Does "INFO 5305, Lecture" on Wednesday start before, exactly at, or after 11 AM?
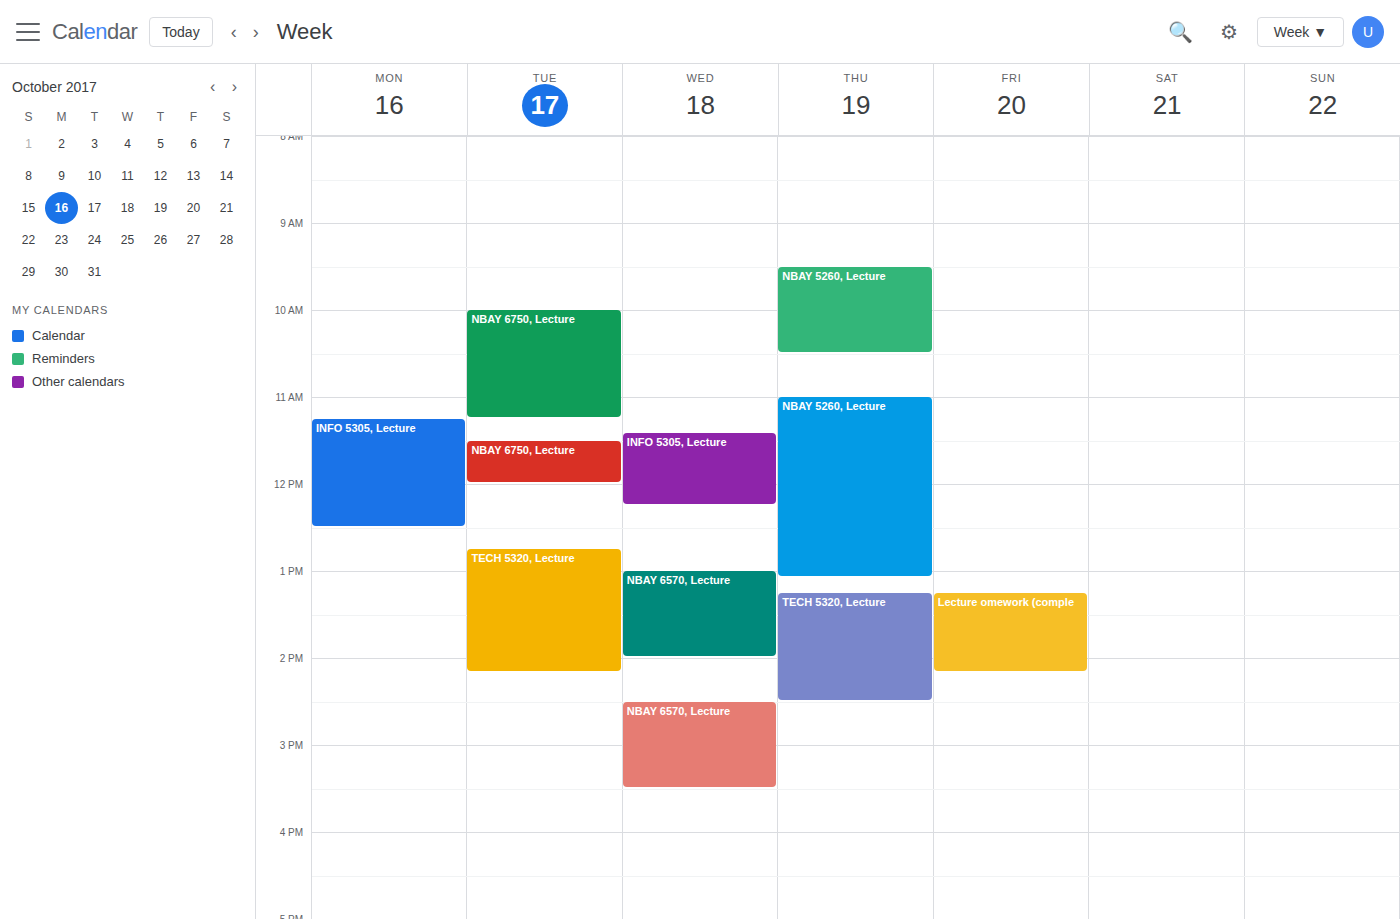
11:25 AM -- after 11 AM, 25 minutes below the 11 AM line.